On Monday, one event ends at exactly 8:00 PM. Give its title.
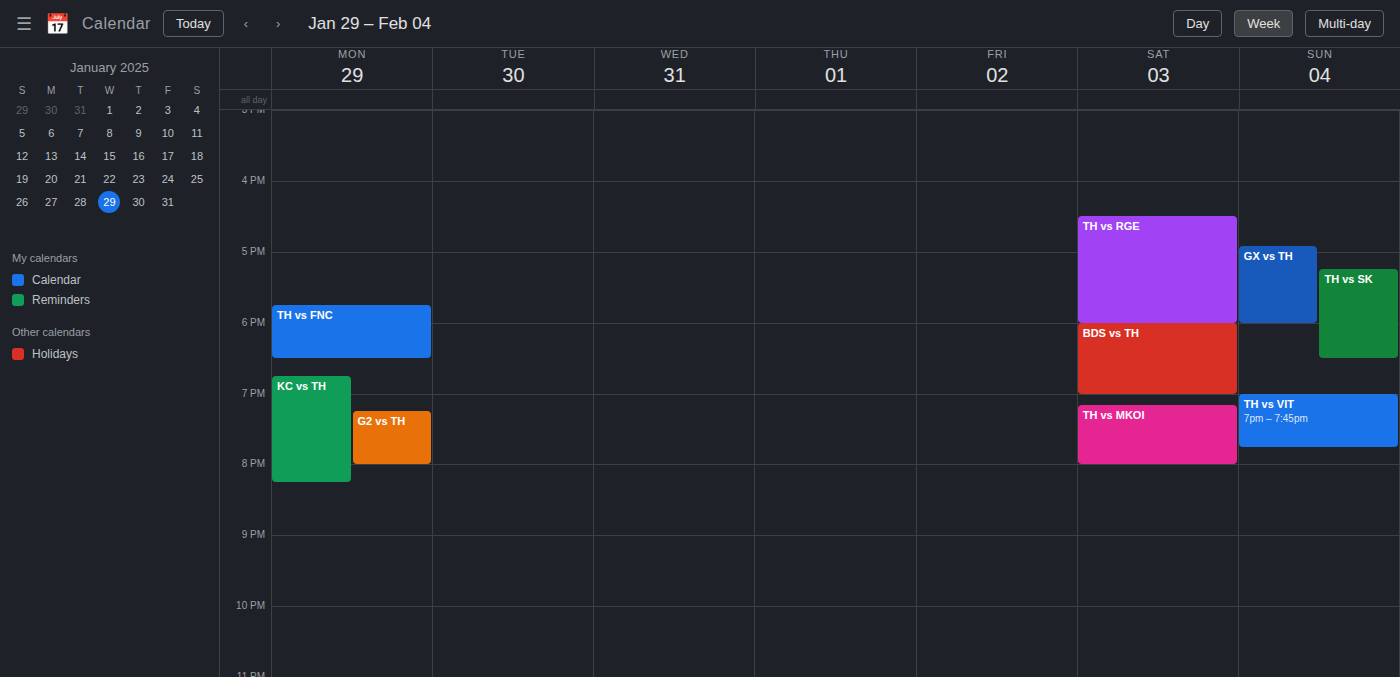
"G2 vs TH"